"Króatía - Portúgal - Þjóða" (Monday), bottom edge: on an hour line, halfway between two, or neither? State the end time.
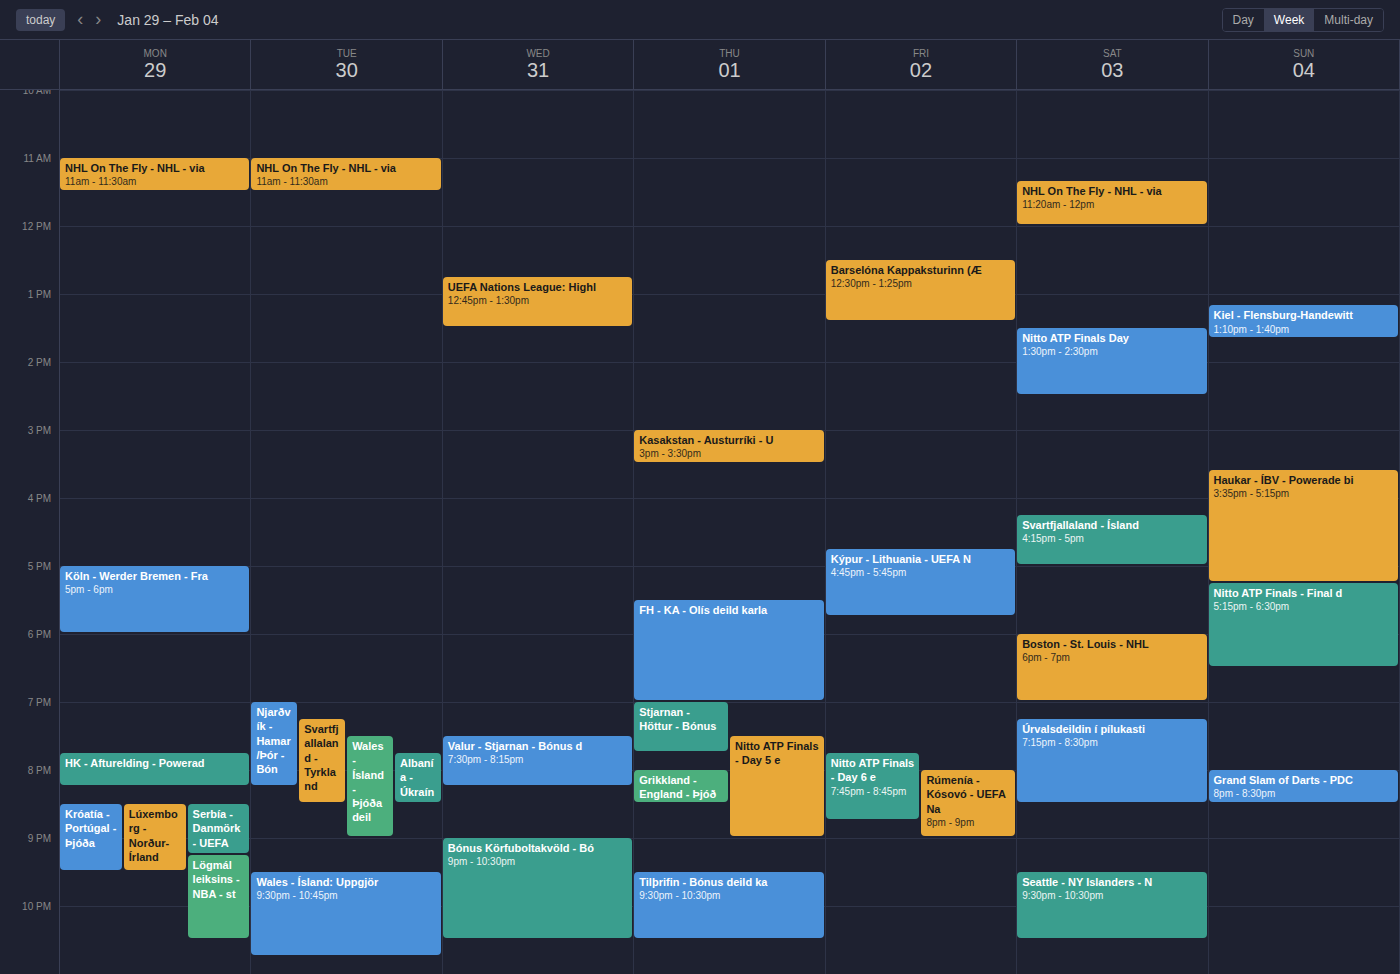
9:30 PM -- halfway between the 9 PM and 10 PM lines.